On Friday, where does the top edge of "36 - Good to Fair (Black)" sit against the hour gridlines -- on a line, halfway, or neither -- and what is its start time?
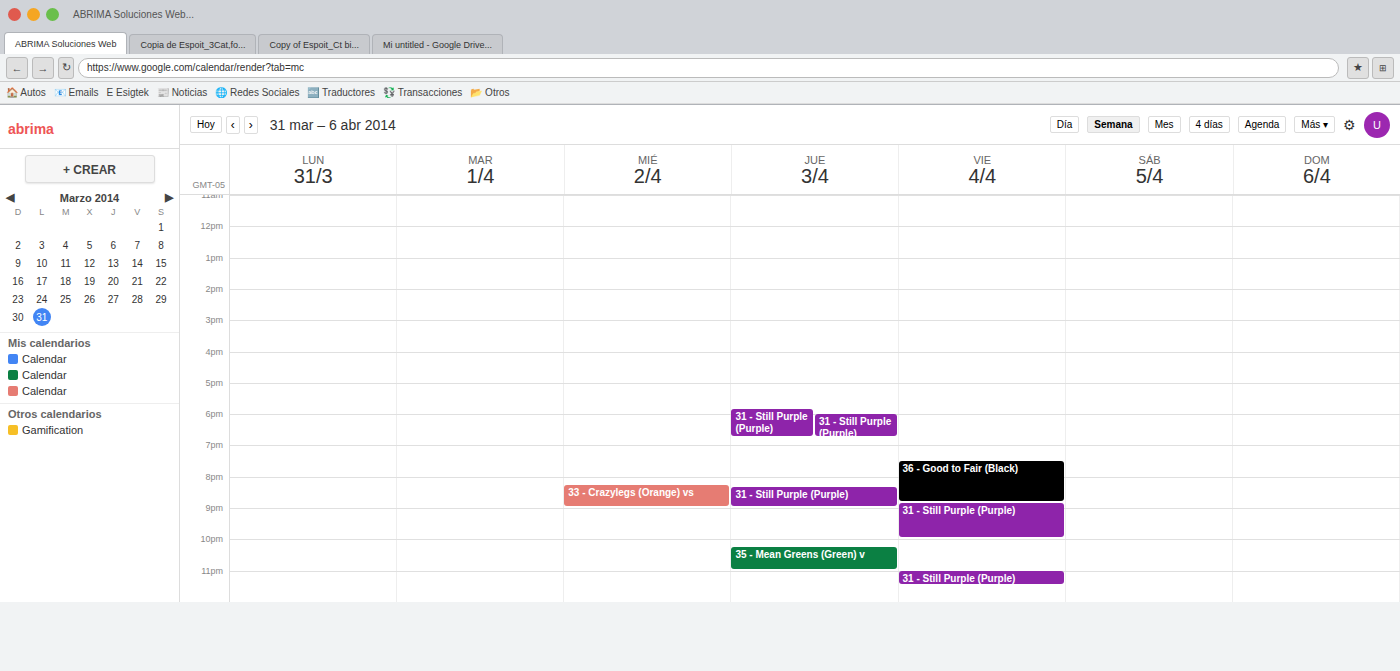
7:30 PM -- halfway between the 7 PM and 8 PM lines.